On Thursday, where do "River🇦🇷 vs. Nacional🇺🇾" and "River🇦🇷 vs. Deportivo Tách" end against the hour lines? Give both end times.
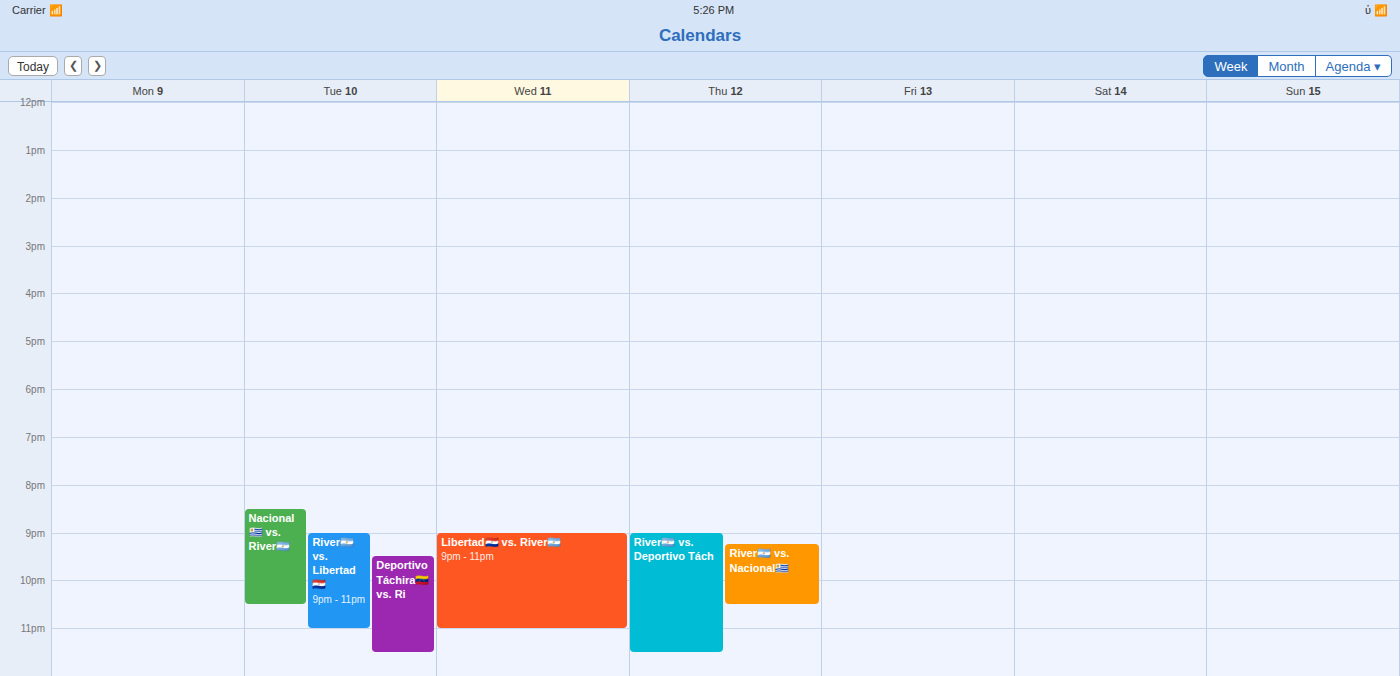
"River🇦🇷 vs. Nacional🇺🇾": 10:30 PM, halfway between the 10 PM and 11 PM lines. "River🇦🇷 vs. Deportivo Tách": 11:30 PM, halfway between the 11 PM and 12 AM lines.